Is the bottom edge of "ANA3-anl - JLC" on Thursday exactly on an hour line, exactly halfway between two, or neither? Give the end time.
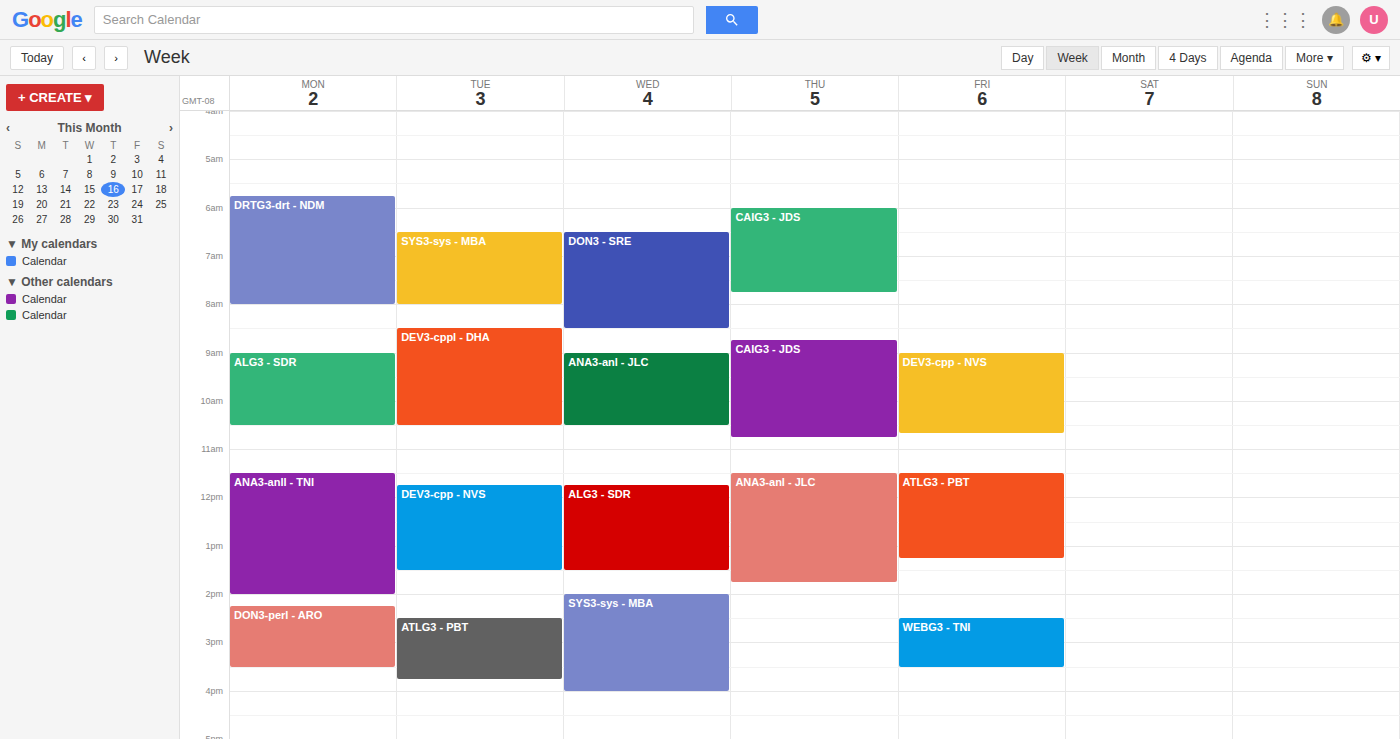
1:45 PM -- neither: three quarters of the way from the 1 PM line to the 2 PM line.